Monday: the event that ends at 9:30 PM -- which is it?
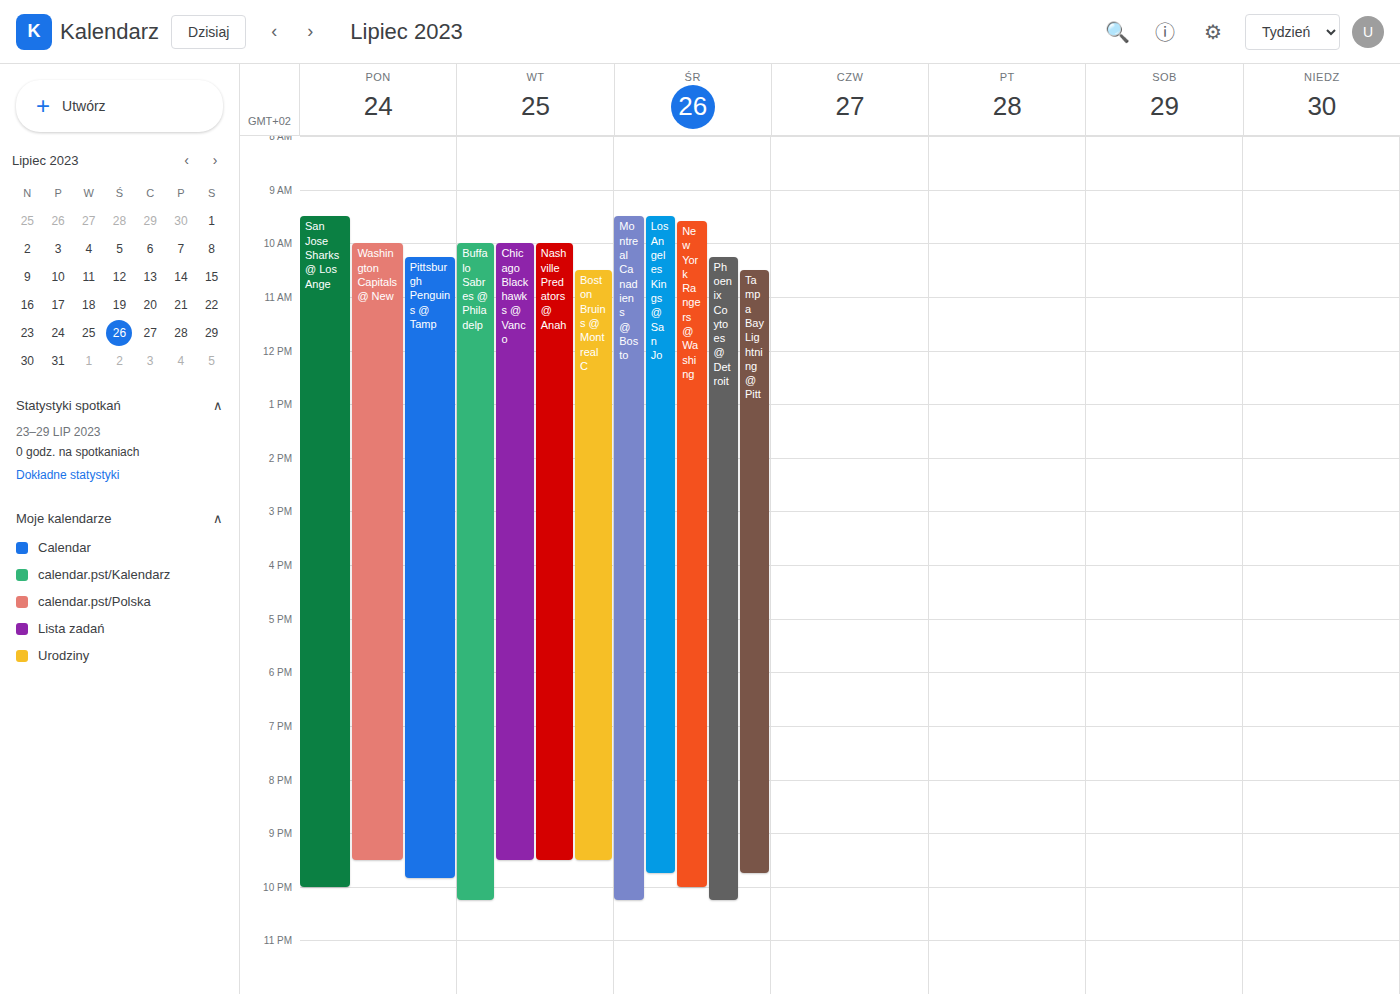
"Washington Capitals @ New"